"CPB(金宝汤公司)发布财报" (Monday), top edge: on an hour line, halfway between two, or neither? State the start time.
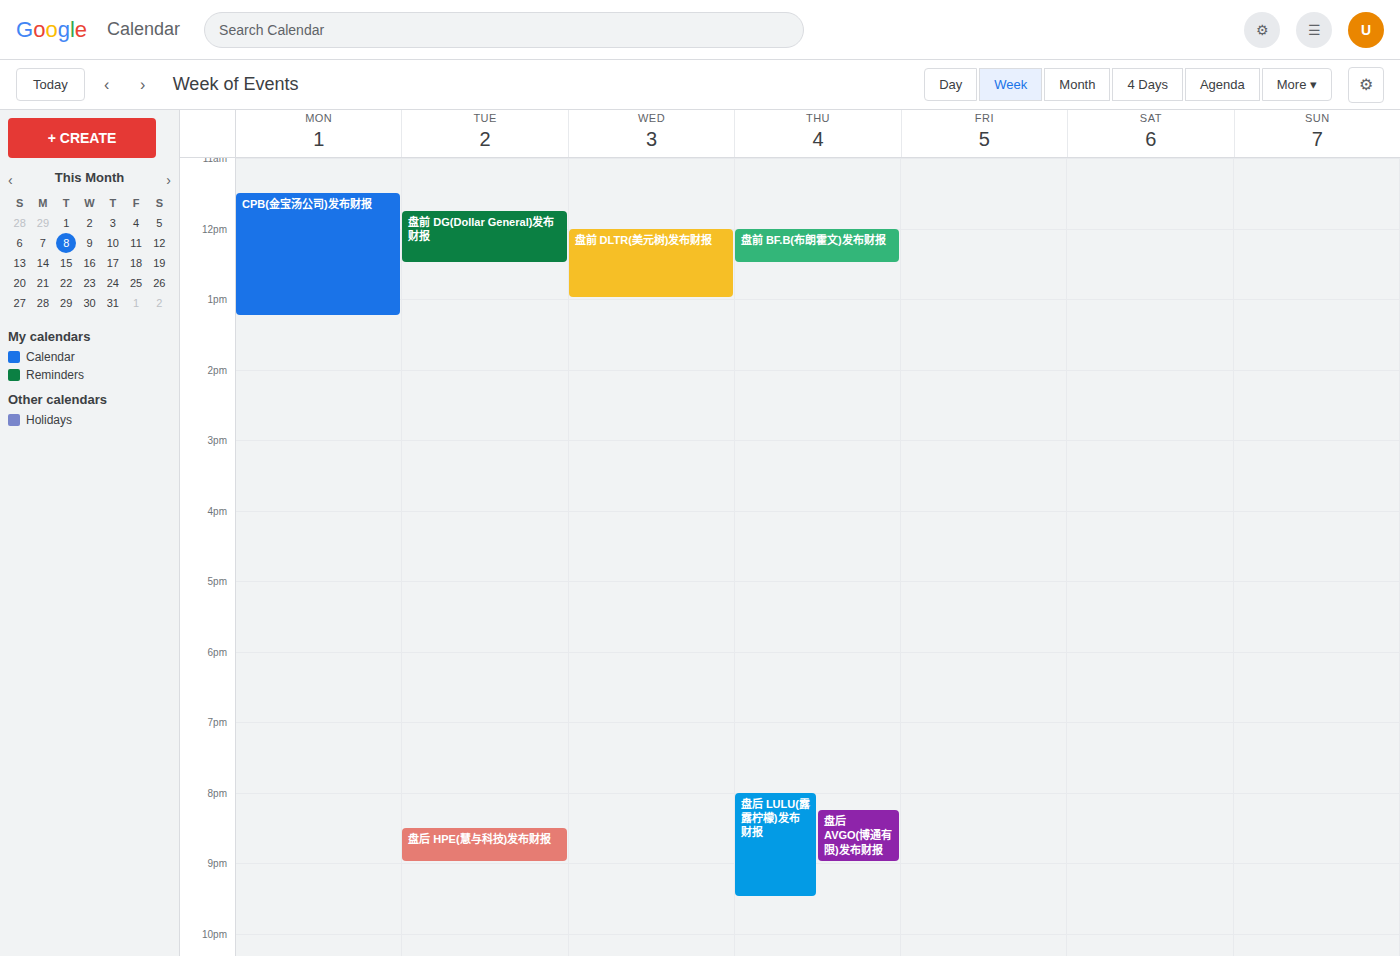
11:30 -- halfway between the 11:00 and 12:00 lines.